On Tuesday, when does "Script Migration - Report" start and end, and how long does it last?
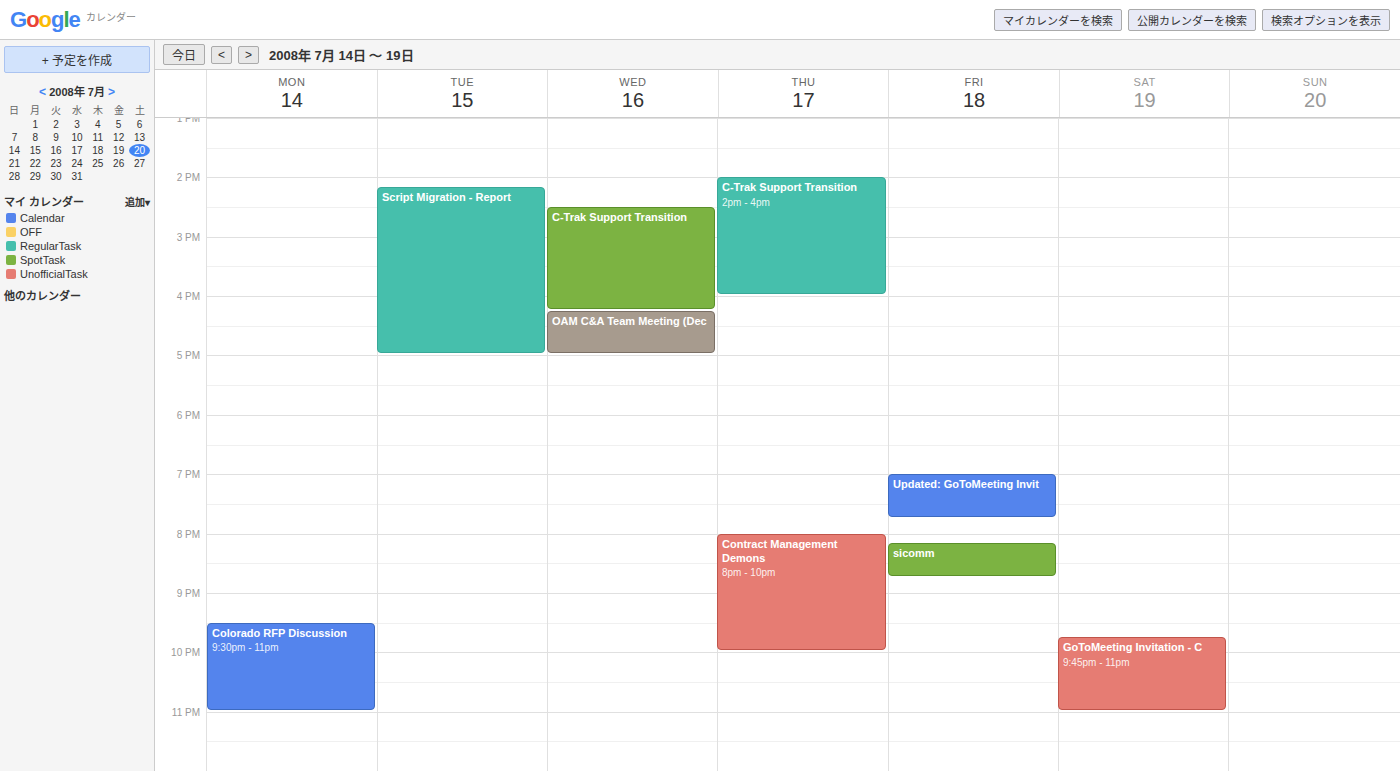
2:10 PM to 5:00 PM, 2 hours 50 minutes